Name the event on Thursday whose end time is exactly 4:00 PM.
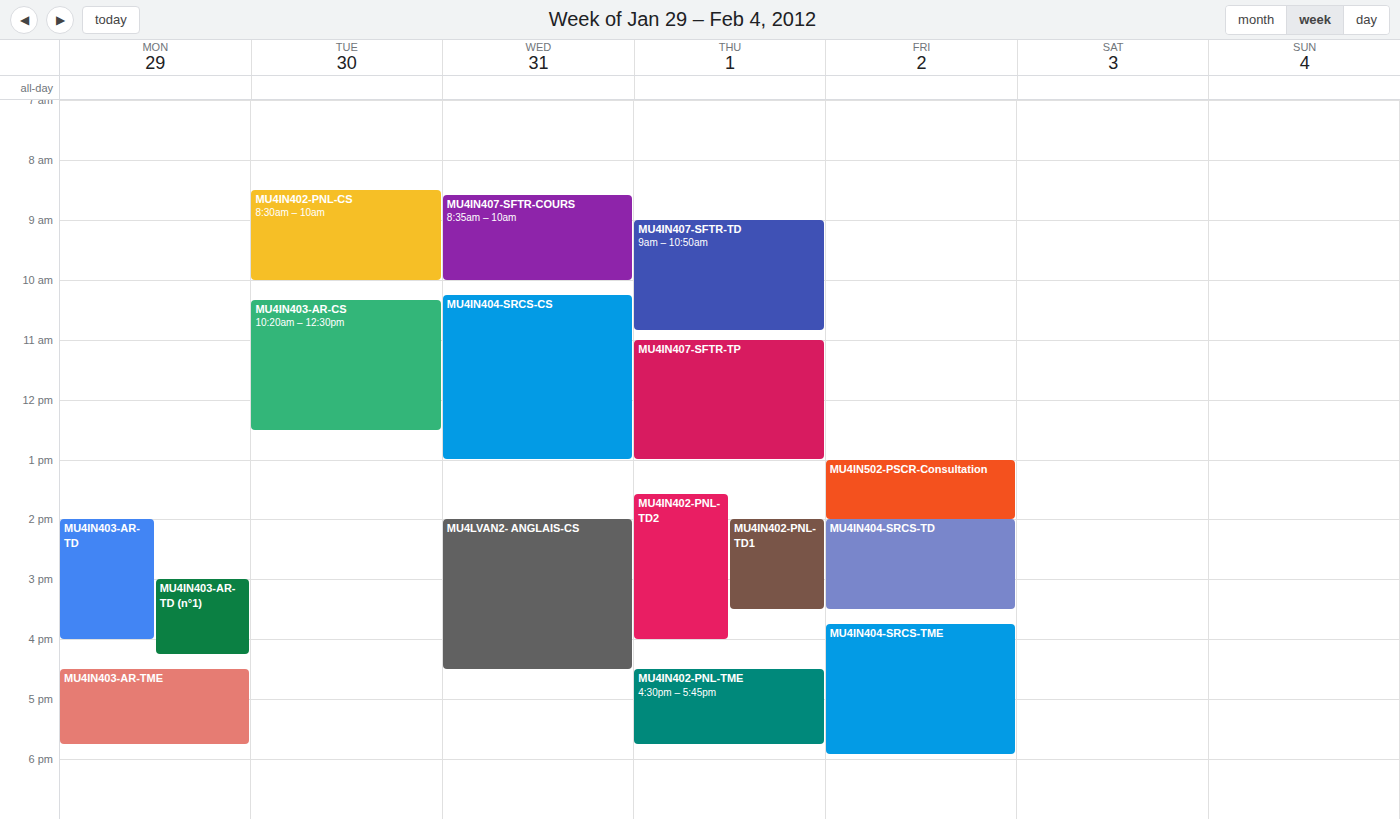
"MU4IN402-PNL-TD2"